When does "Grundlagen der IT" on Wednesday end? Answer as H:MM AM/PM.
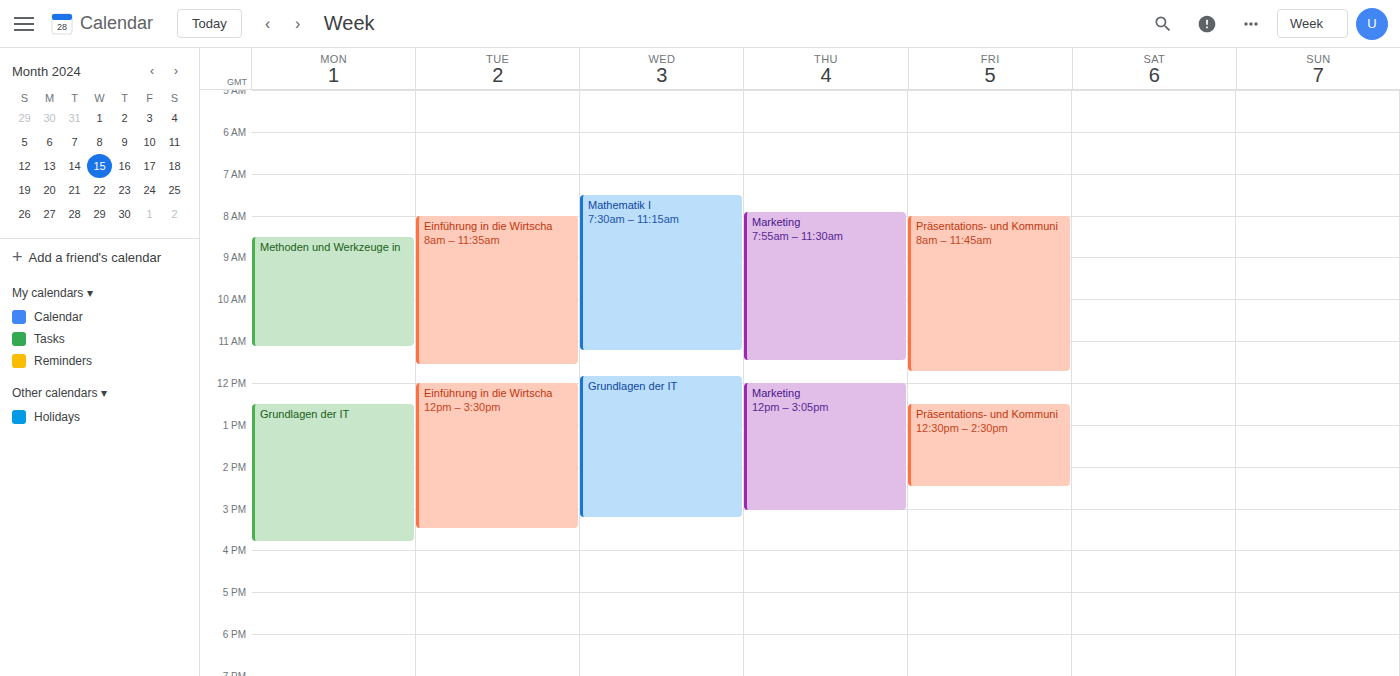
3:15 PM